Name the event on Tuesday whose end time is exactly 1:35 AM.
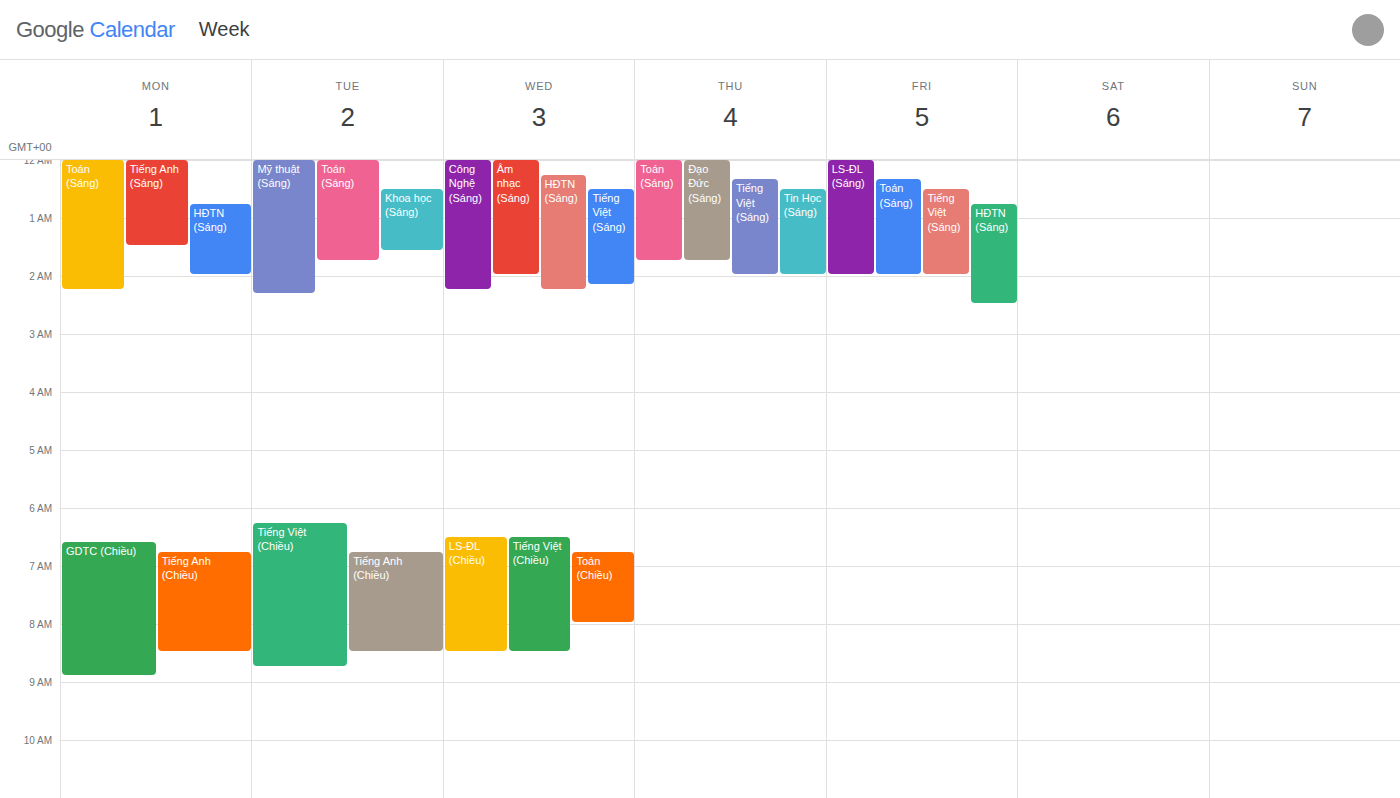
"Khoa học (Sáng)"